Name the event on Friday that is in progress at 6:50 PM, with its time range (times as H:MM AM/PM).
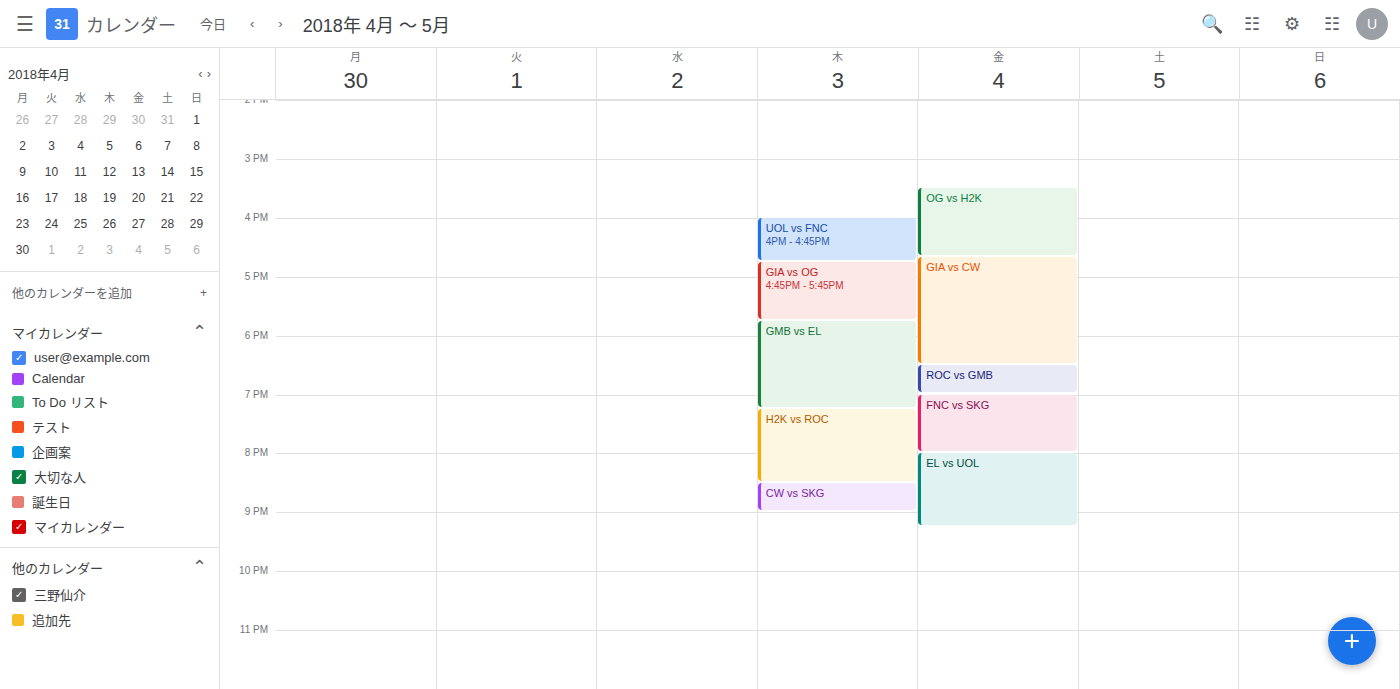
"ROC vs GMB", 6:30 PM to 7:00 PM